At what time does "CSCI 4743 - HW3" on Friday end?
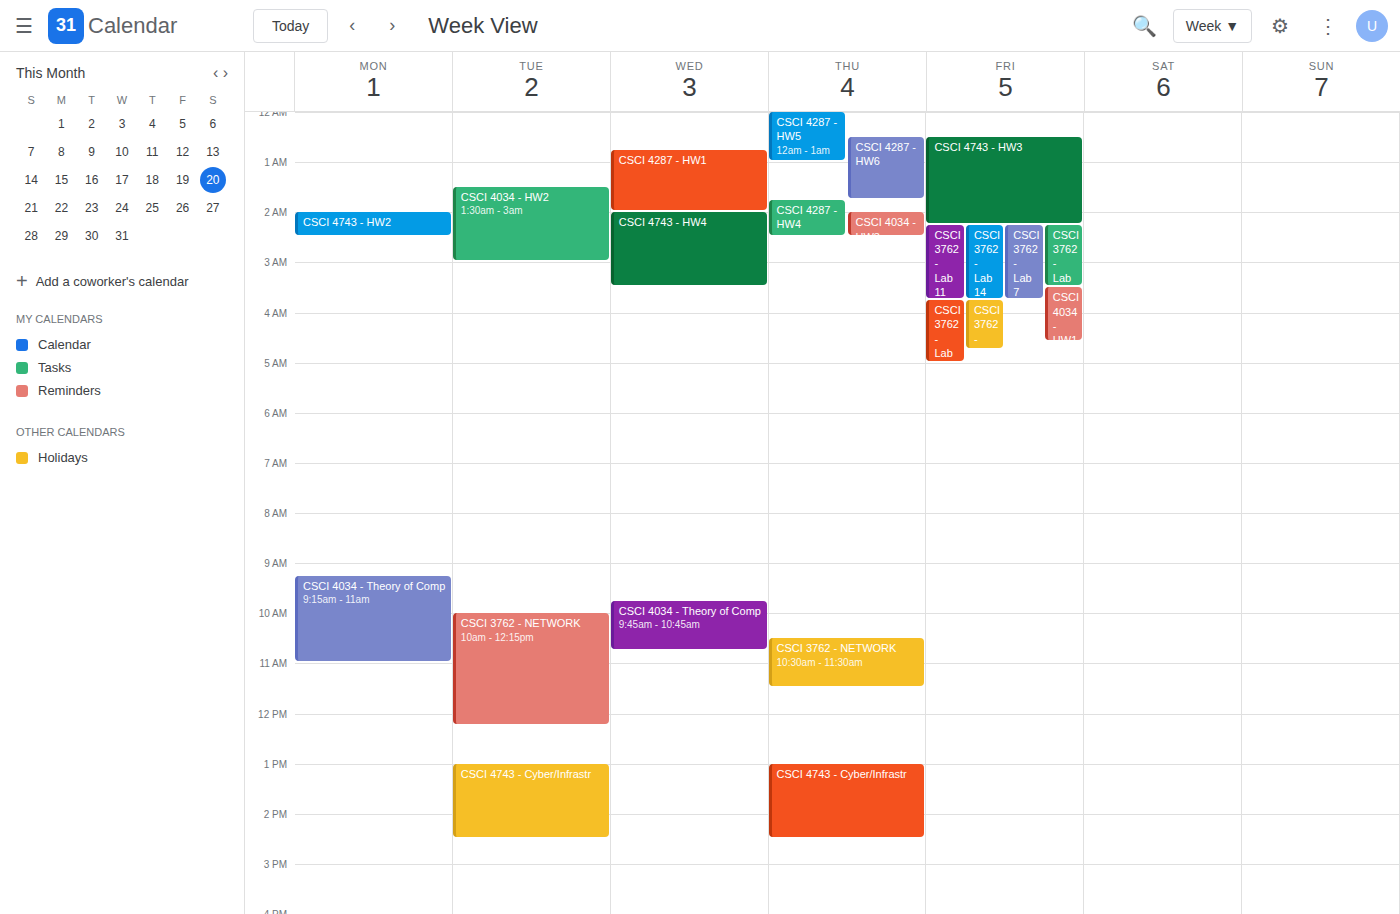
2:15 AM